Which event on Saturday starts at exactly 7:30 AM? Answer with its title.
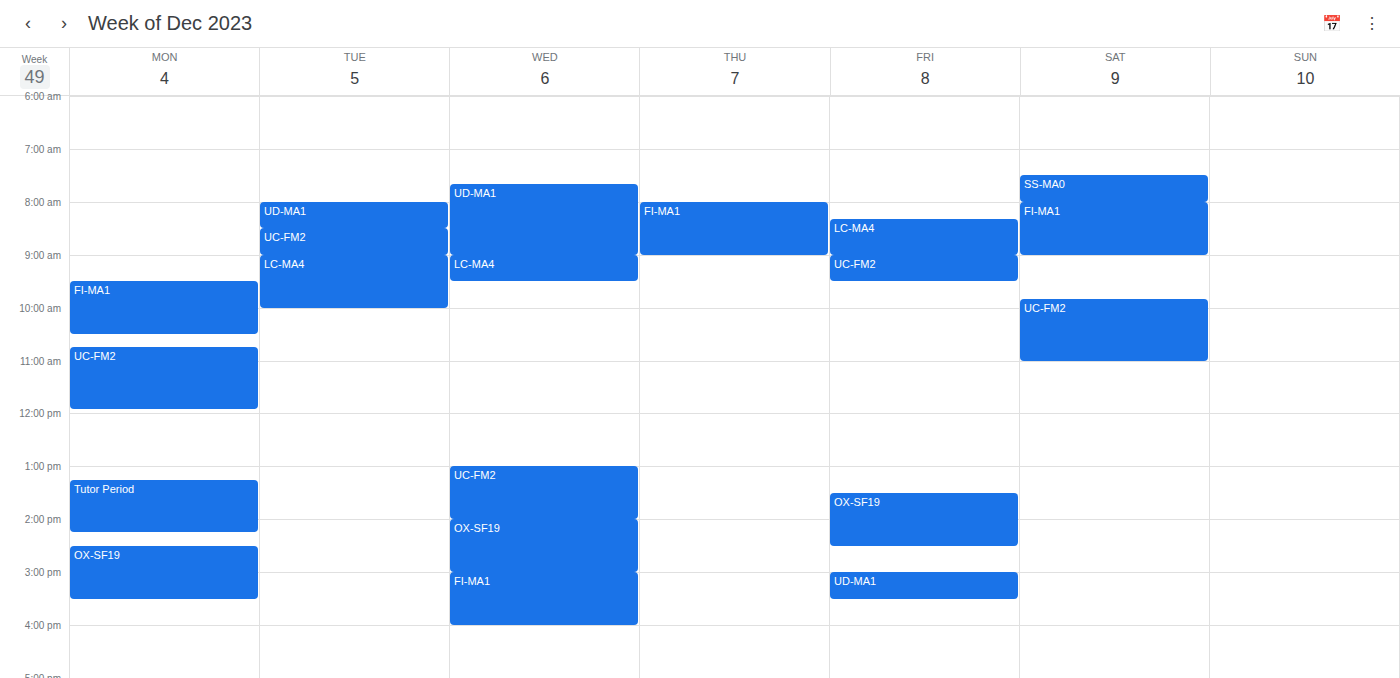
"SS-MA0"